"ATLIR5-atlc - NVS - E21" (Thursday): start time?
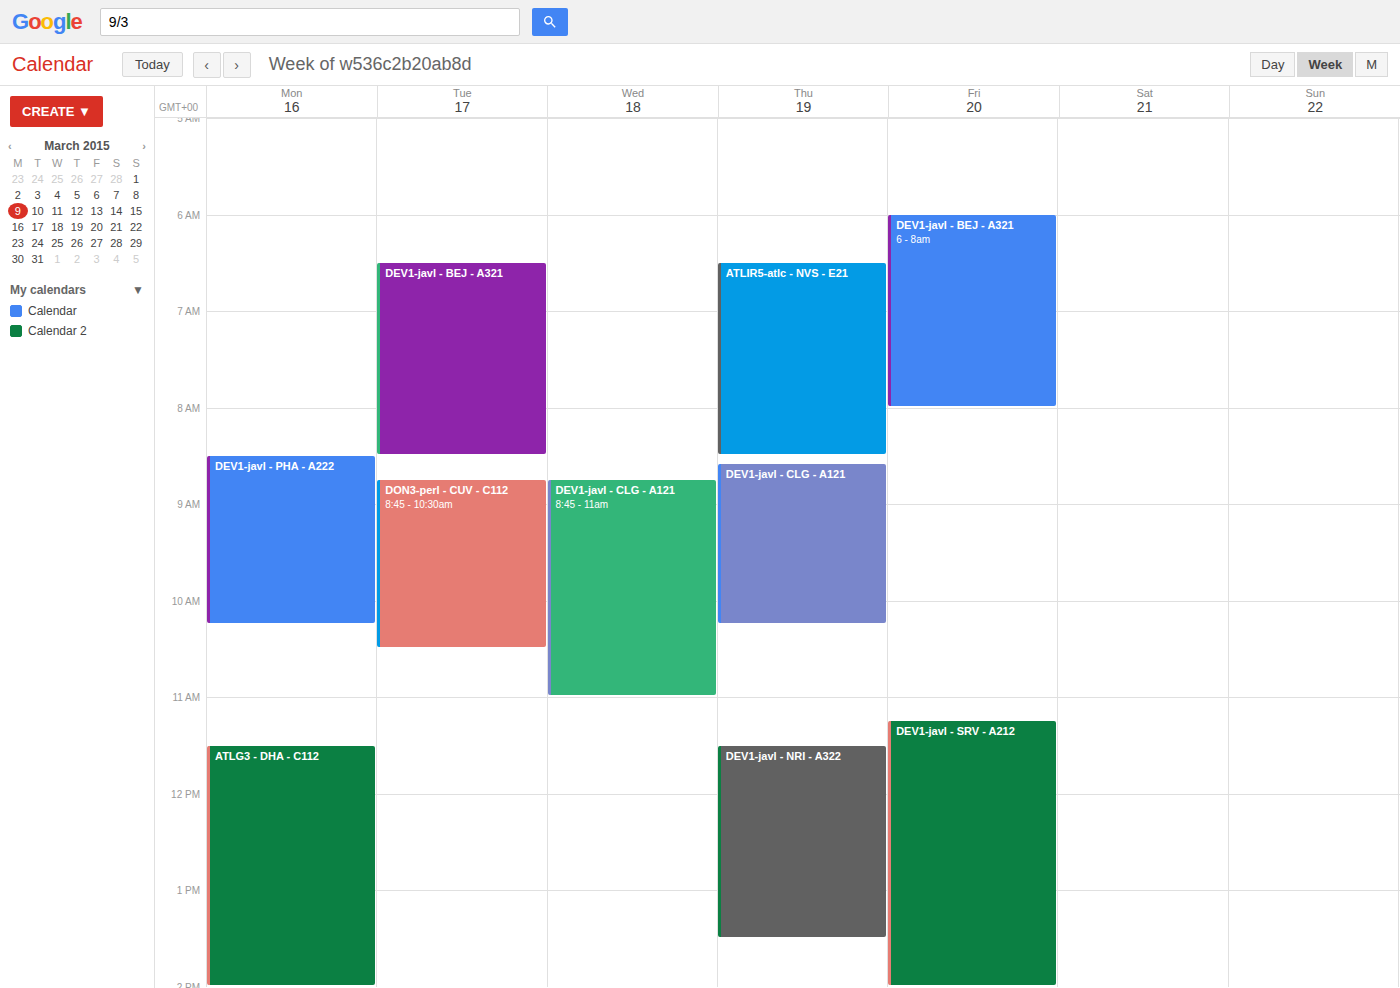
6:30 AM